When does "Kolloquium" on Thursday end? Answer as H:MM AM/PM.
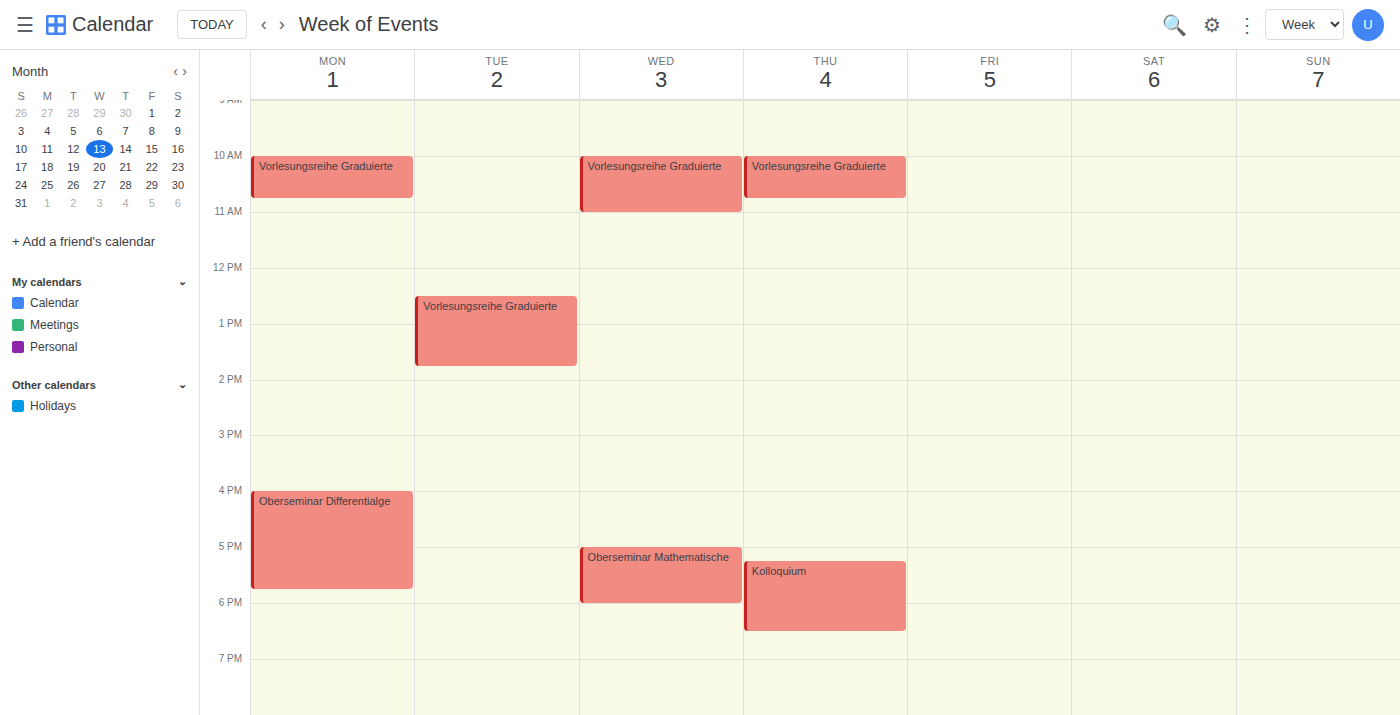
6:30 PM